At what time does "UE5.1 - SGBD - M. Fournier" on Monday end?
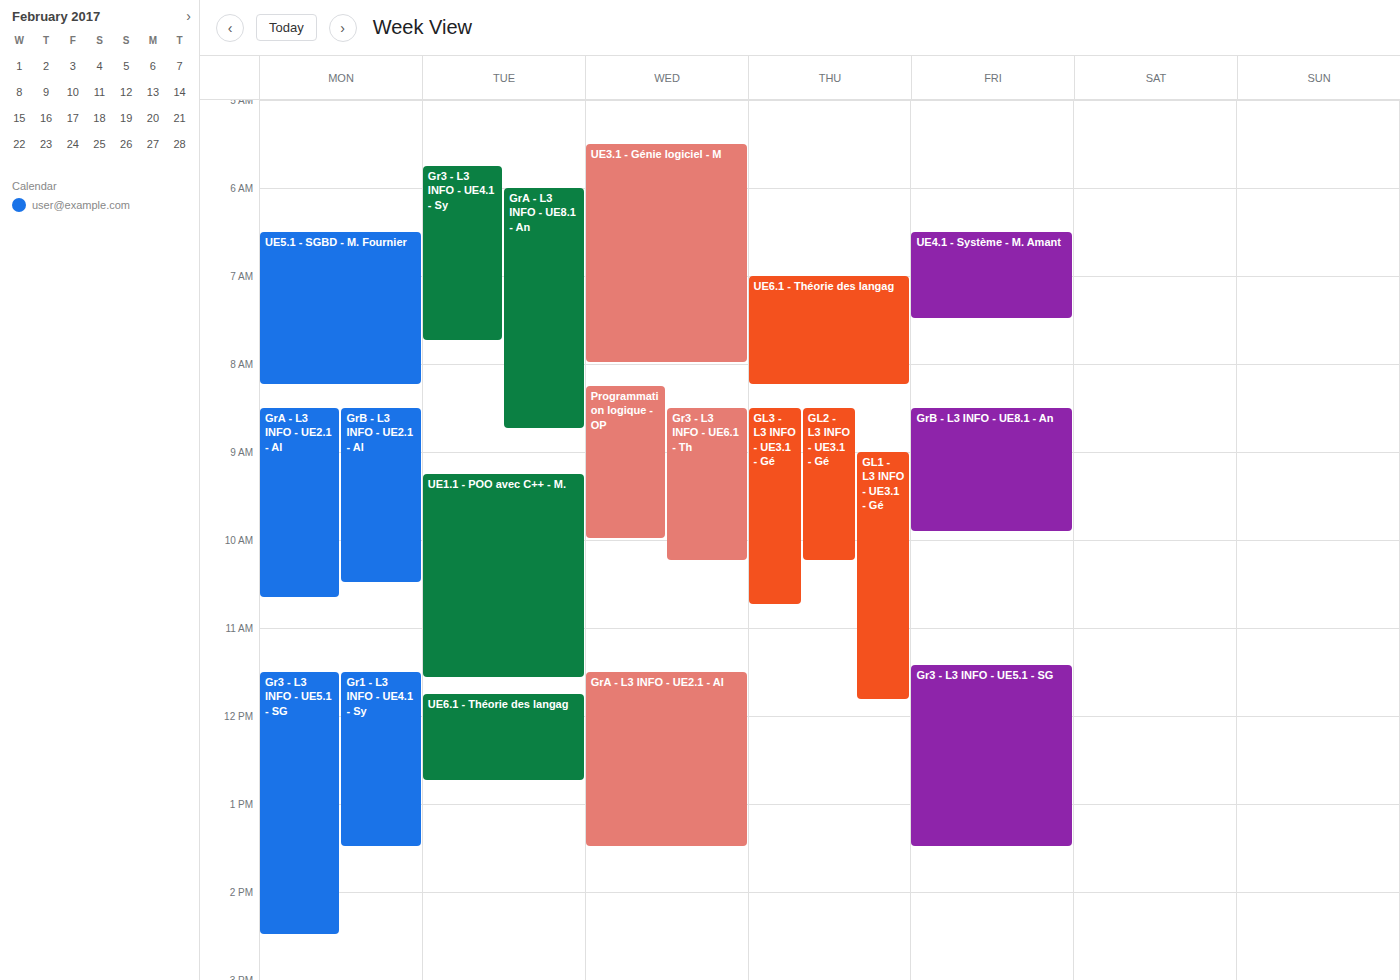
8:15 AM